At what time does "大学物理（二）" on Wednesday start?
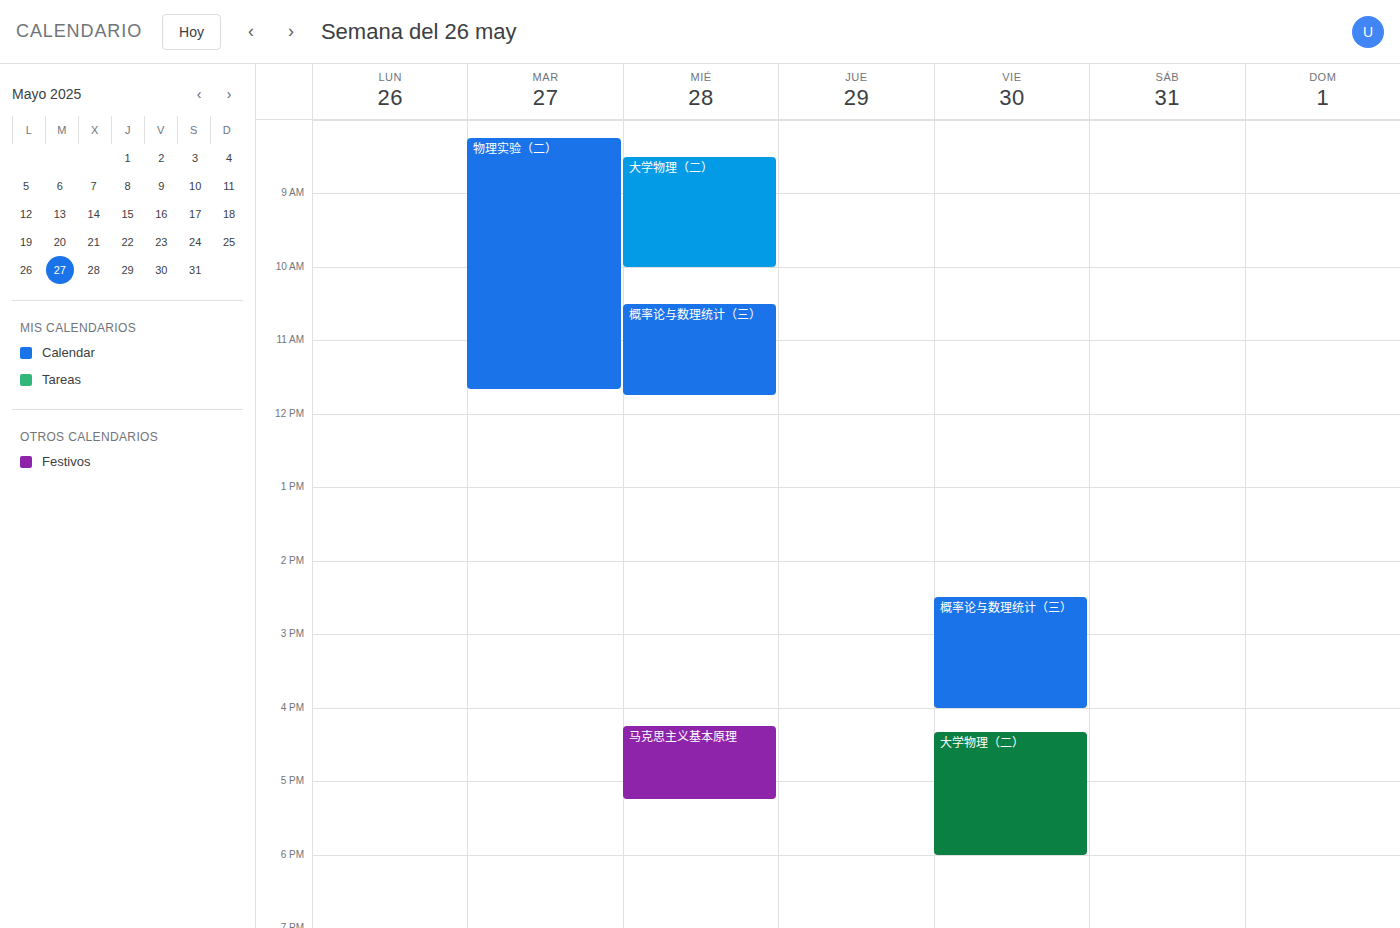
08:30